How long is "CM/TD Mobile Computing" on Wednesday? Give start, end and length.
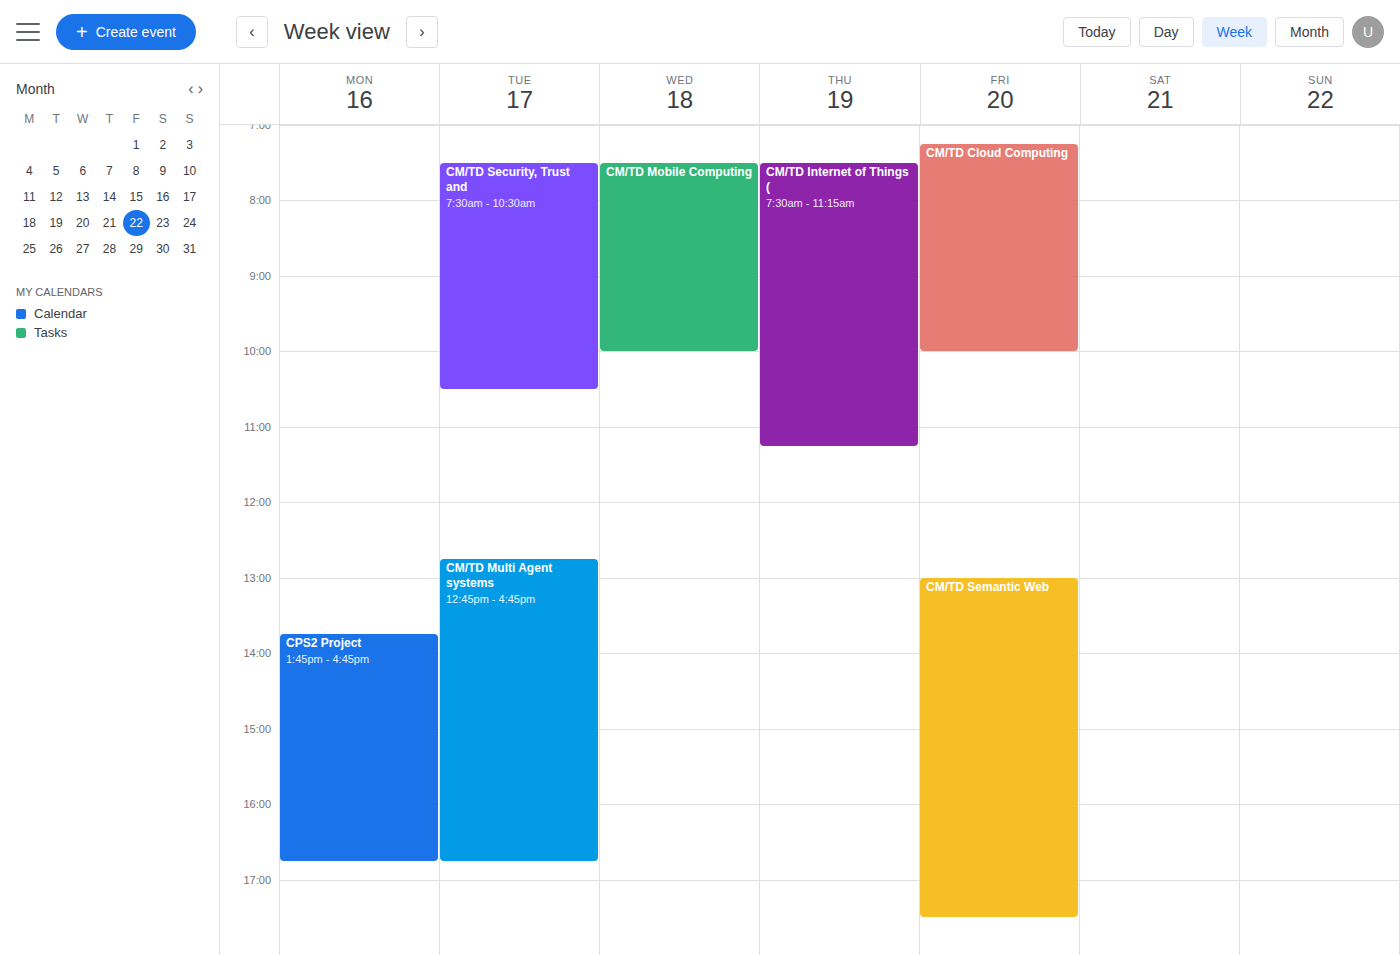
7:30 AM to 10:00 AM, 2 hours 30 minutes